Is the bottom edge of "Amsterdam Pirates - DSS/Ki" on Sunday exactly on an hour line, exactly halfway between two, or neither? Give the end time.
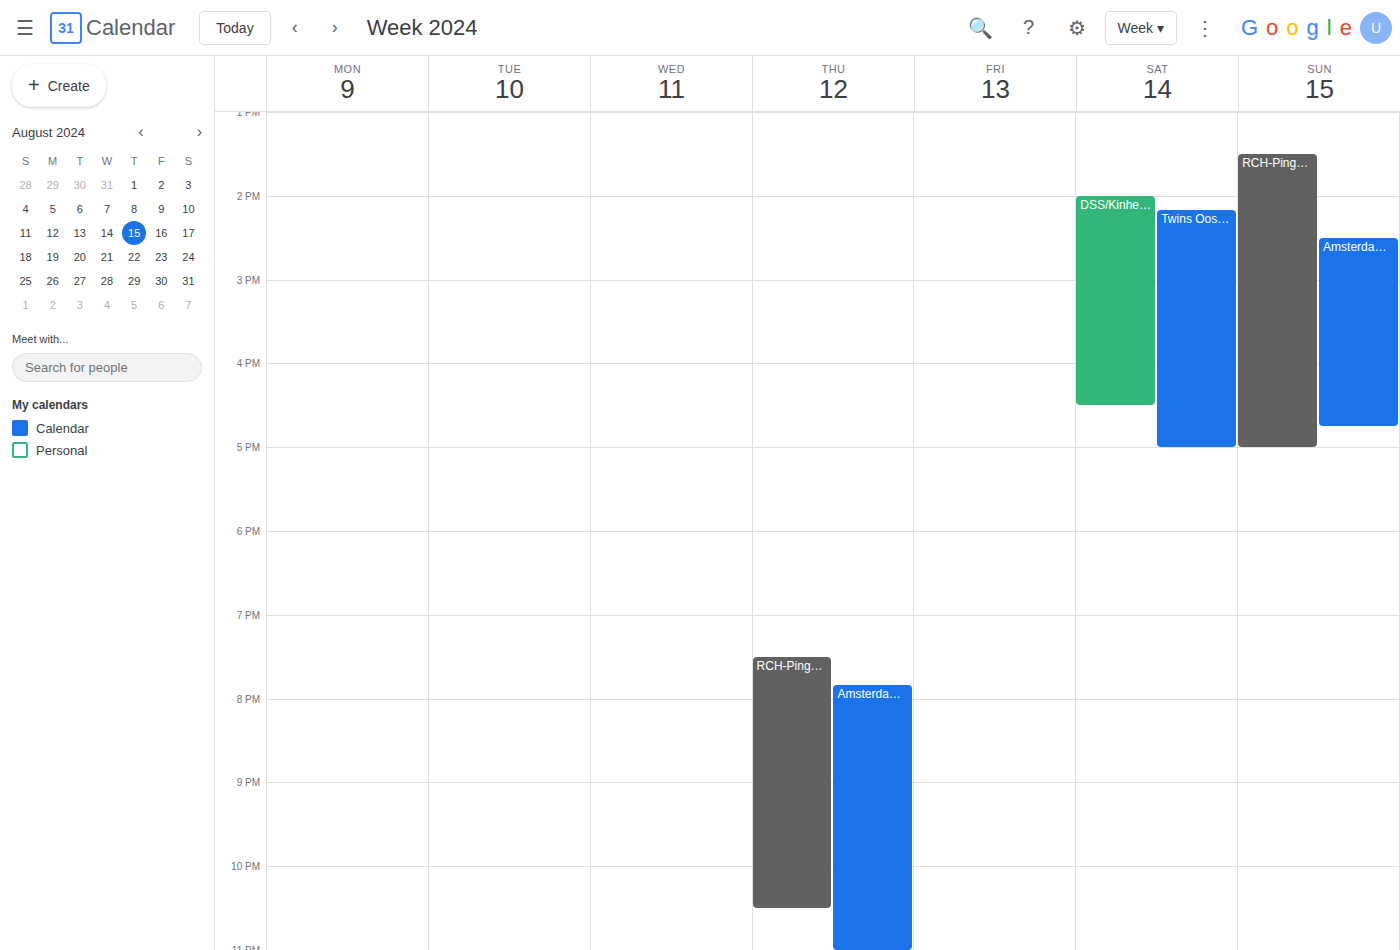
4:45 PM -- neither: three quarters of the way from the 4 PM line to the 5 PM line.